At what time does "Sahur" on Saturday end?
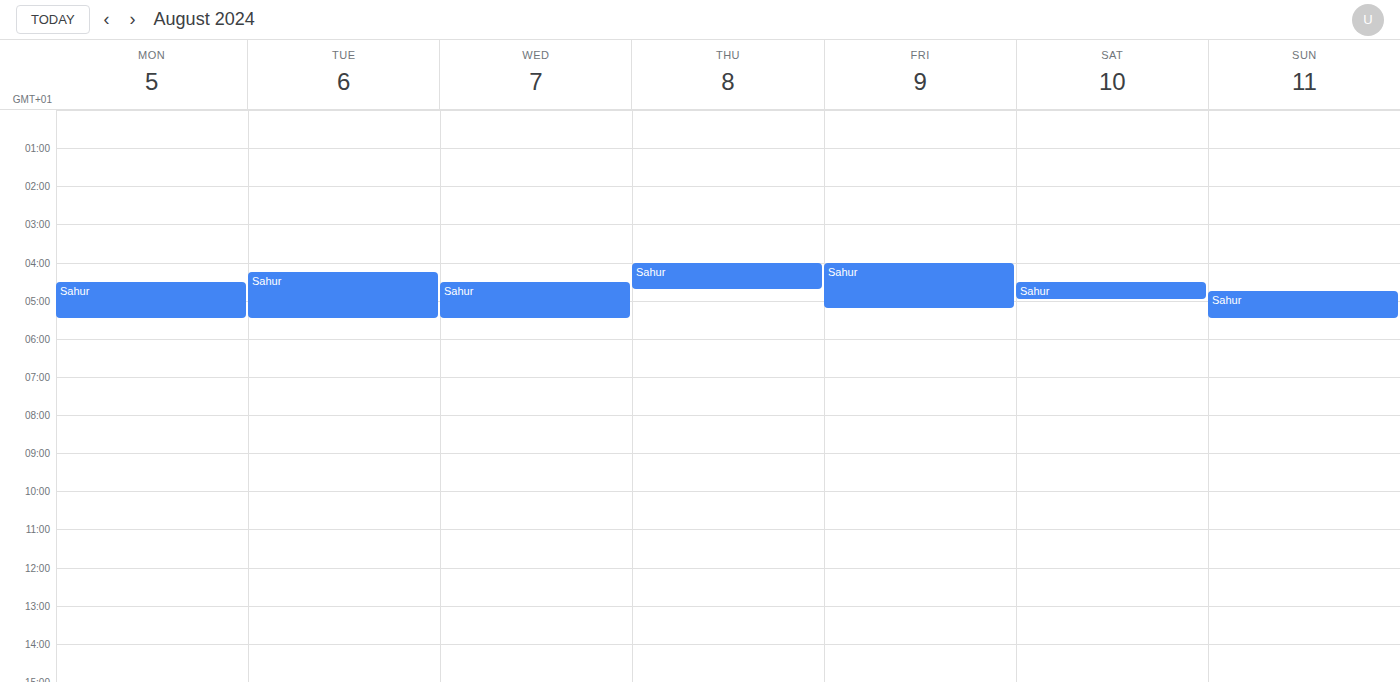
5:00 AM